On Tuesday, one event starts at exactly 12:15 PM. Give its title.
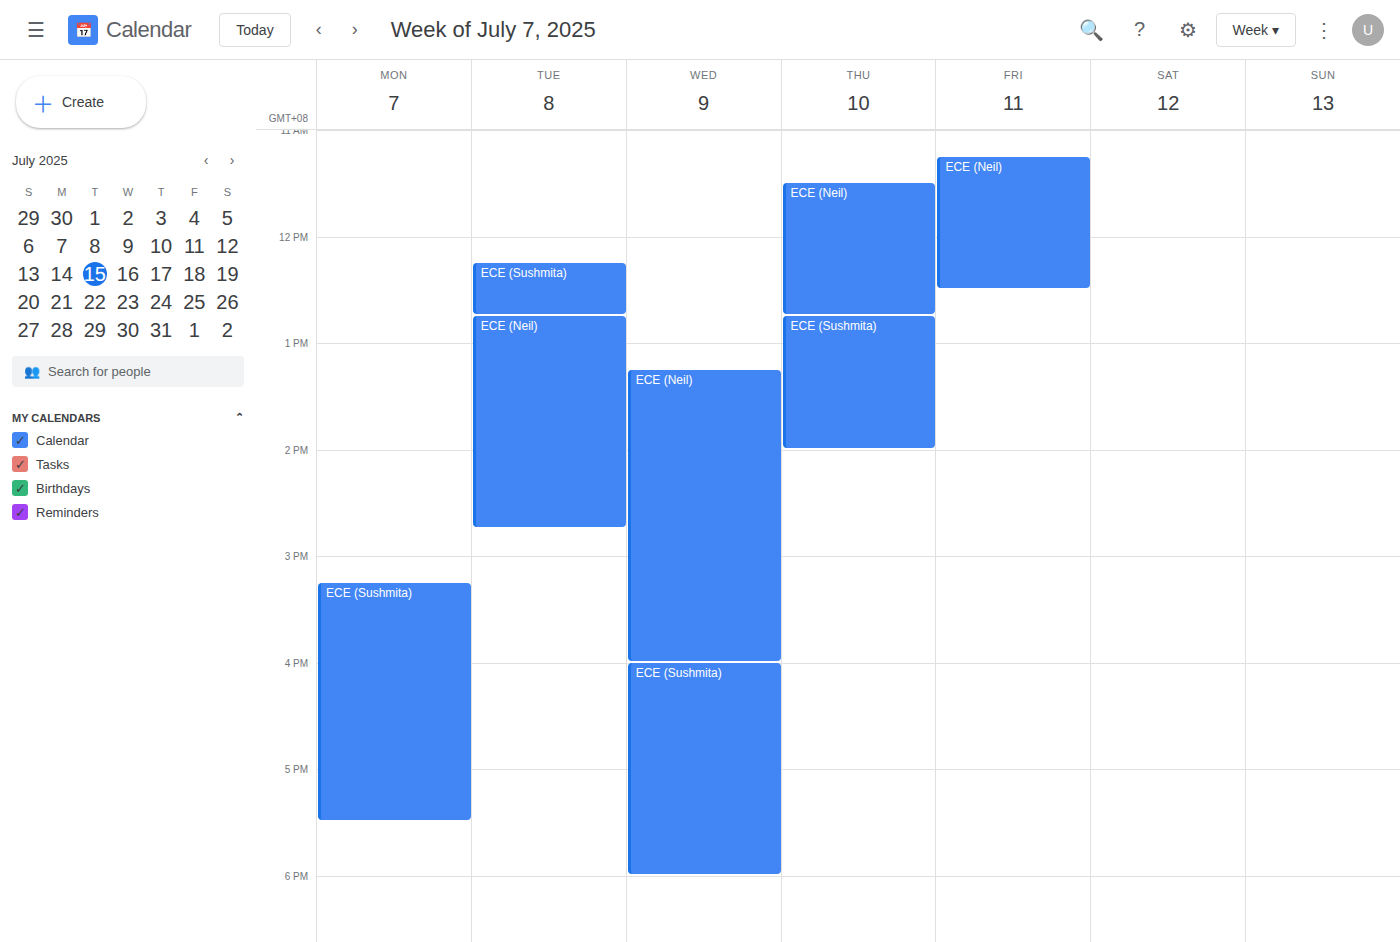
"ECE (Sushmita)"